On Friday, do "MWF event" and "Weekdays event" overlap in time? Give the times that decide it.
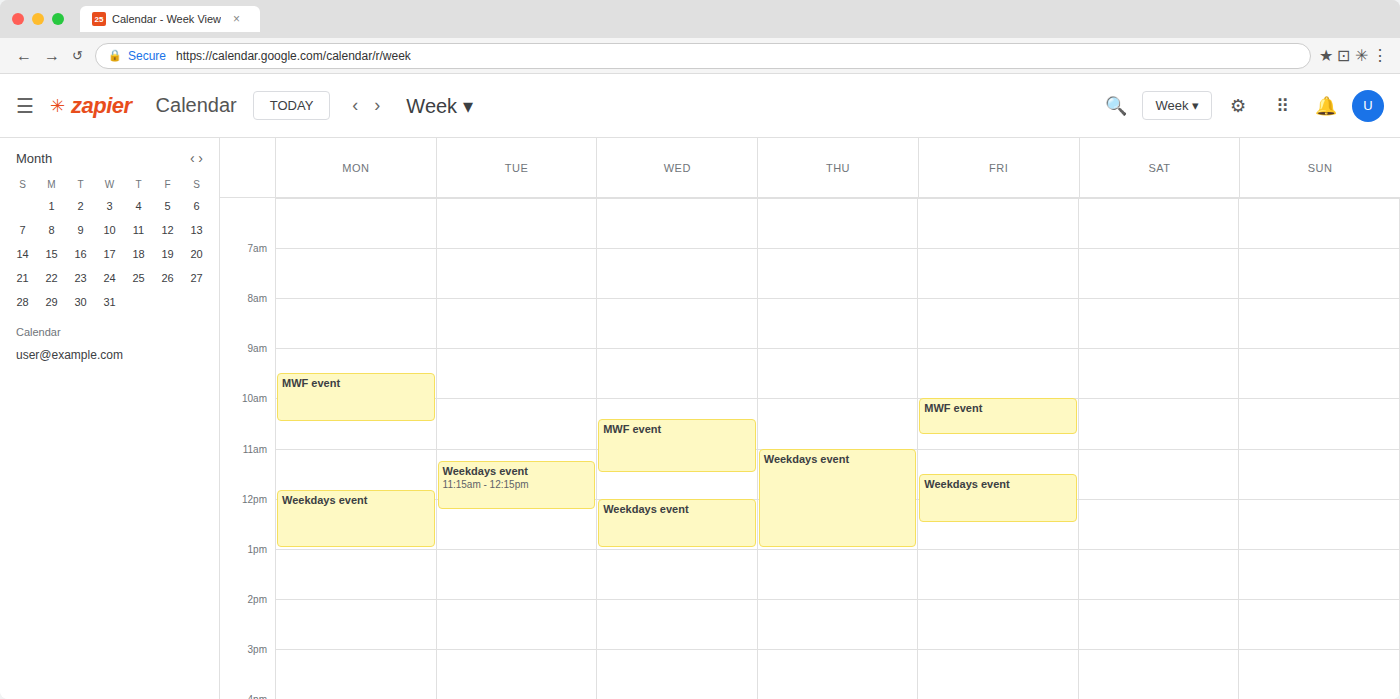
"MWF event" ends at 10:45 AM and "Weekdays event" starts at 11:30 AM -- no overlap.